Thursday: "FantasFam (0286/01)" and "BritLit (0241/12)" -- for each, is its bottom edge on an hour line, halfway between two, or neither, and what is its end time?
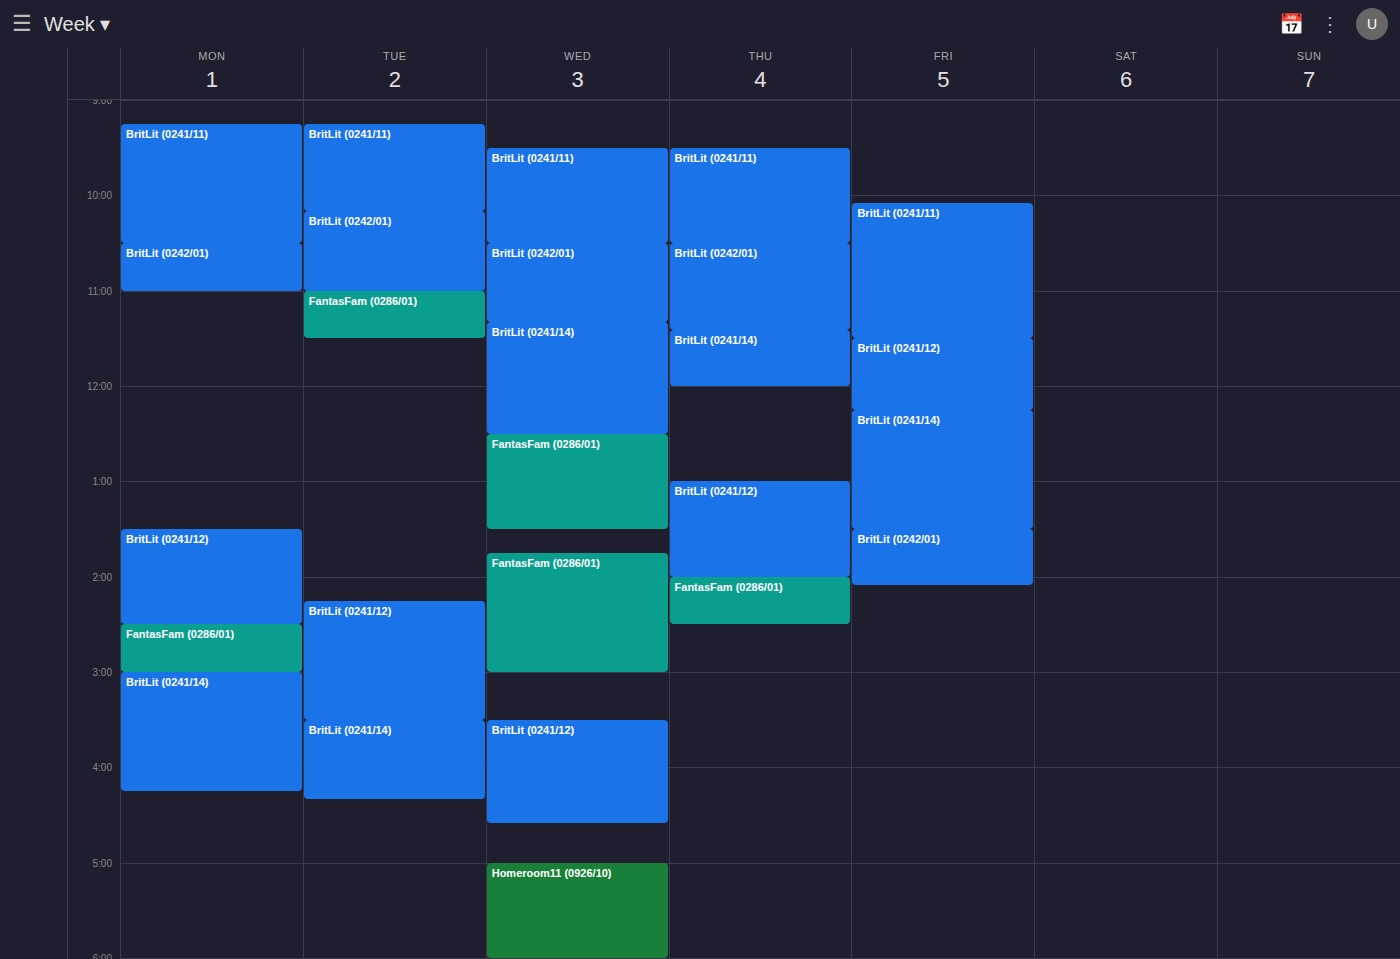
"FantasFam (0286/01)": 2:30 PM, halfway between the 2 PM and 3 PM lines. "BritLit (0241/12)": 2:00 PM, exactly on the 2 PM line.